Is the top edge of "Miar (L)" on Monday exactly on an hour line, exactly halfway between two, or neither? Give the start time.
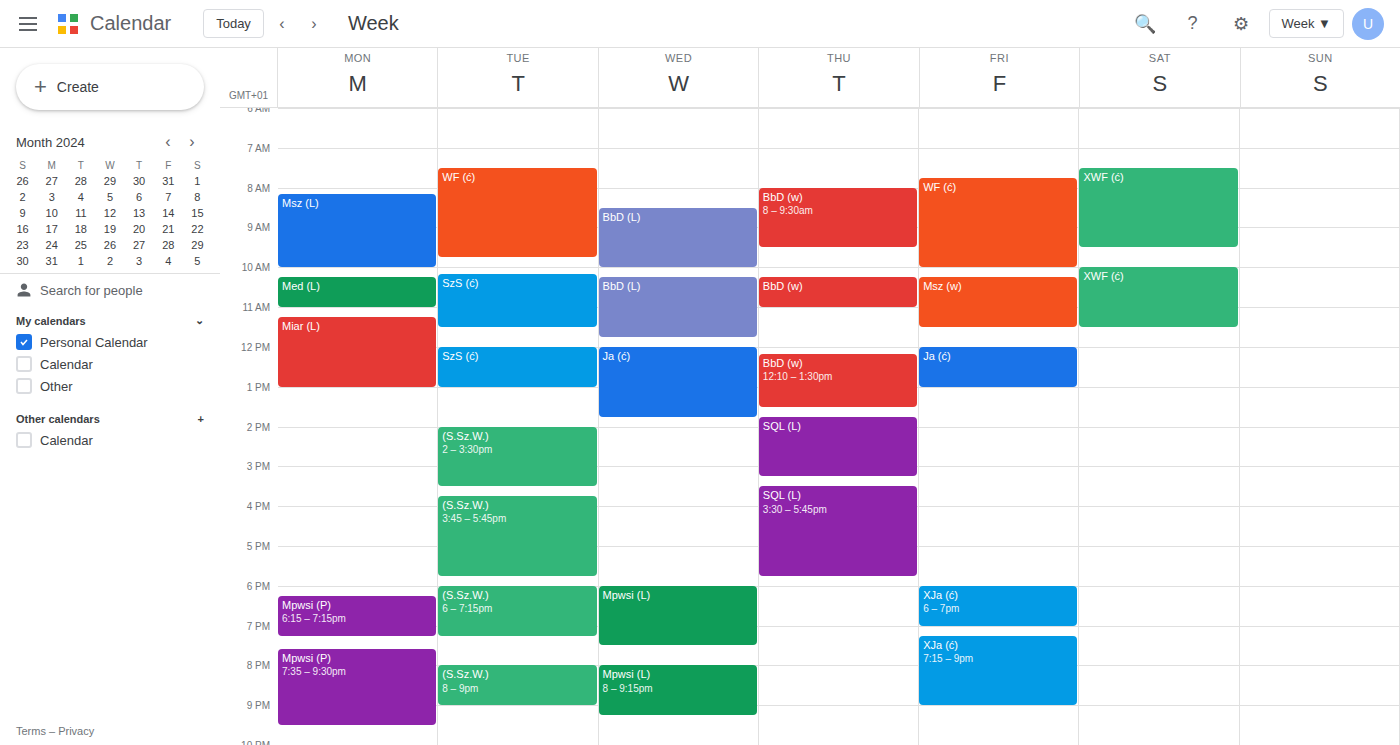
11:15 AM -- neither: a quarter of the way from the 11 AM line to the 12 PM line.